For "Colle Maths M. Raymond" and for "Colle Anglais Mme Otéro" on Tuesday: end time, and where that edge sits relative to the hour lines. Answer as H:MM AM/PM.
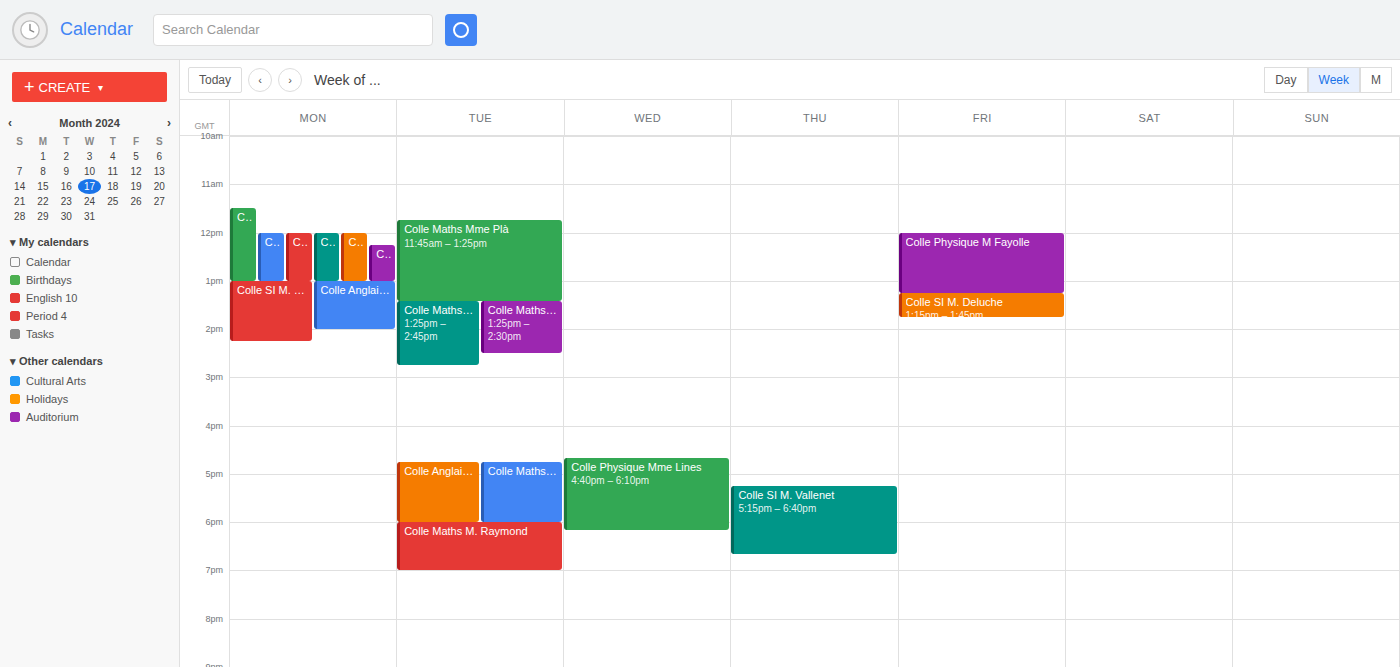
"Colle Maths M. Raymond": 7:00 PM, exactly on the 7 PM line. "Colle Anglais Mme Otéro": 6:00 PM, exactly on the 6 PM line.